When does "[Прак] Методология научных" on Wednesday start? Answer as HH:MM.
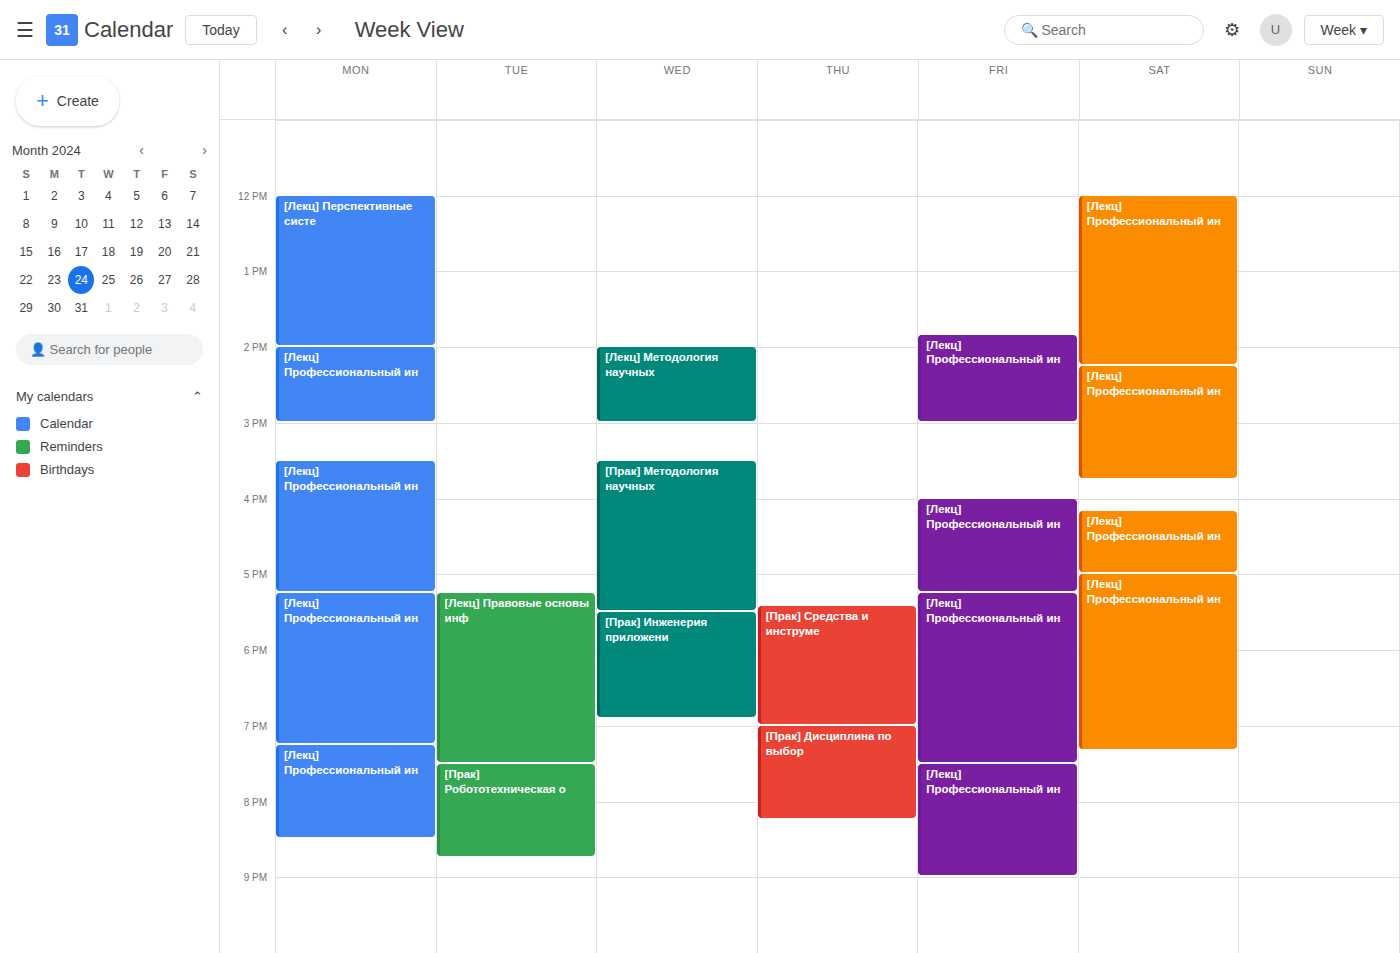
15:30